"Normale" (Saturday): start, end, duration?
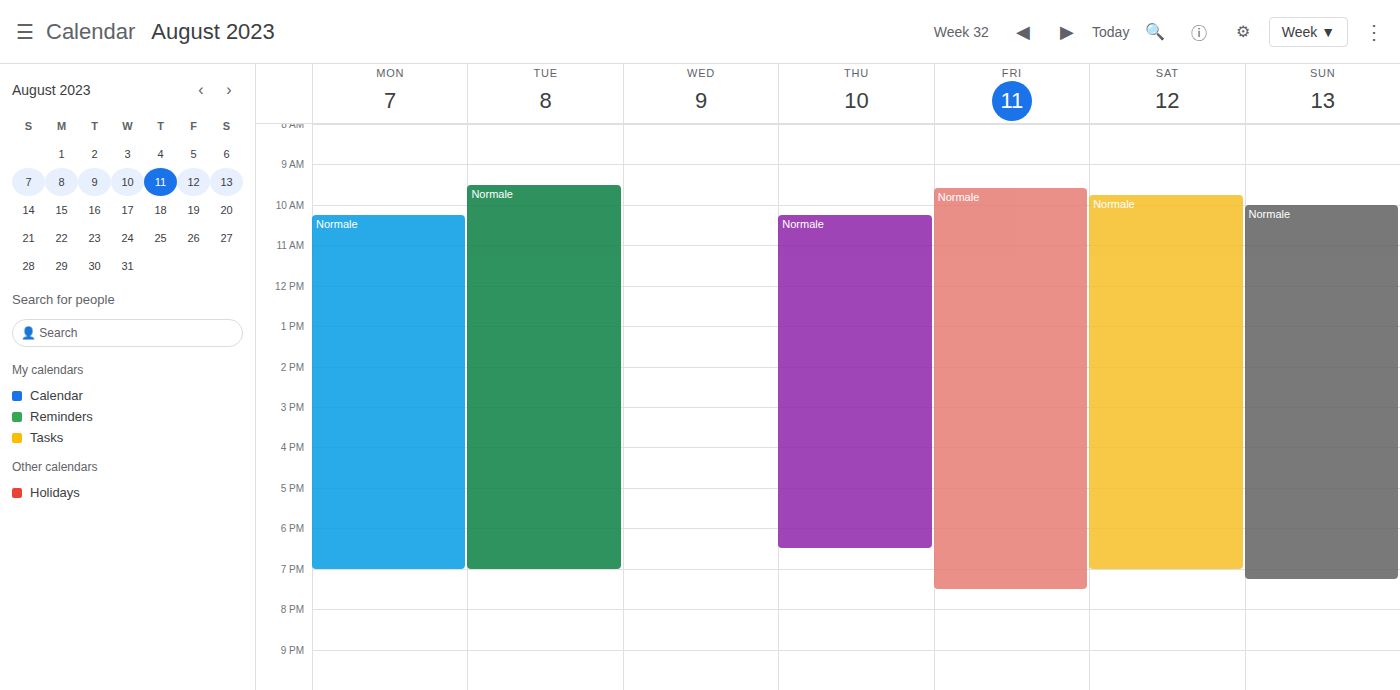
9:45 AM to 7:00 PM, 9 hours 15 minutes